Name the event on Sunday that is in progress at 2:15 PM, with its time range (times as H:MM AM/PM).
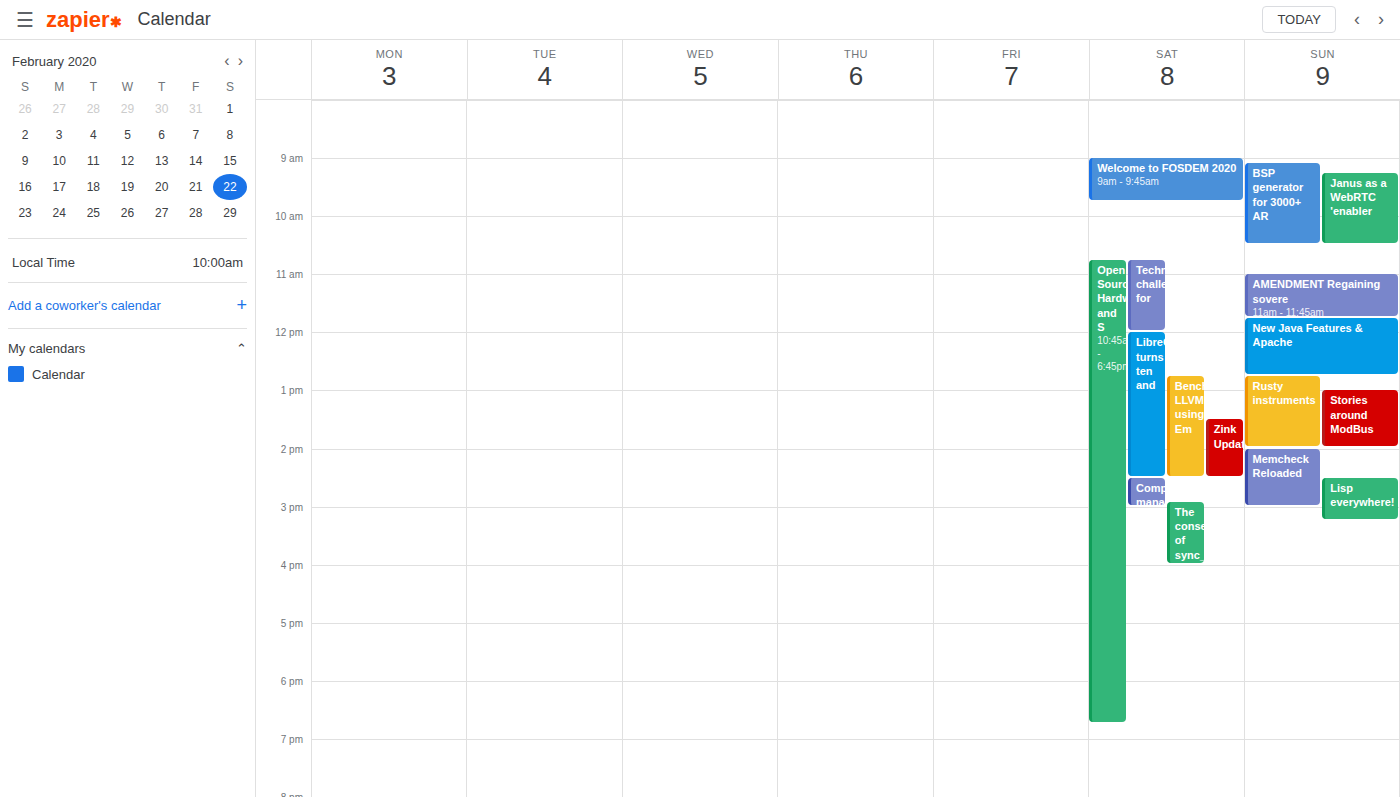
"Memcheck Reloaded", 2:00 PM to 3:00 PM